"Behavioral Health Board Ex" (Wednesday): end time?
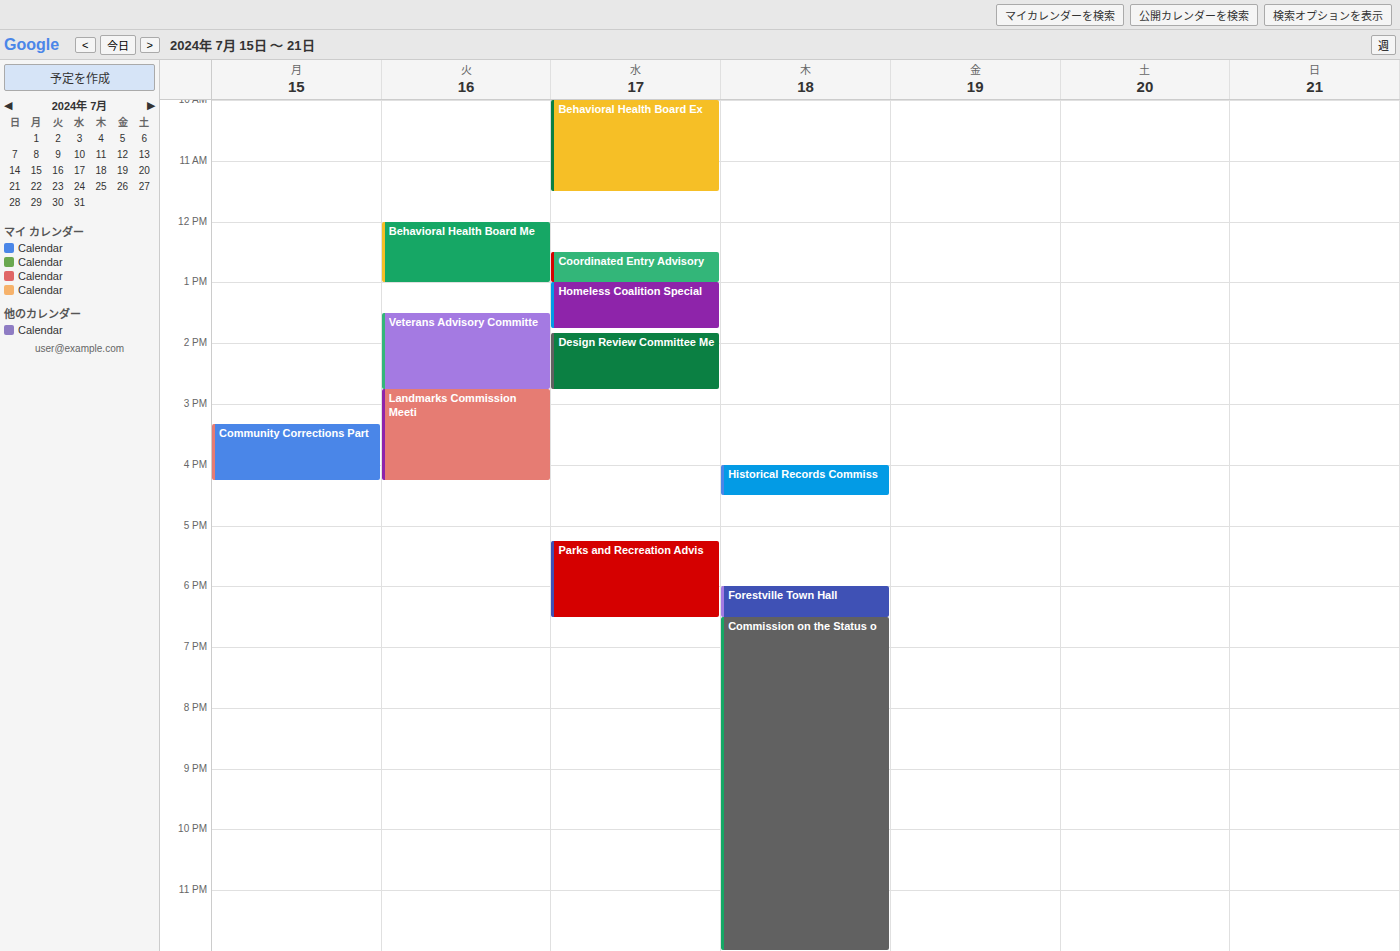
11:30 AM